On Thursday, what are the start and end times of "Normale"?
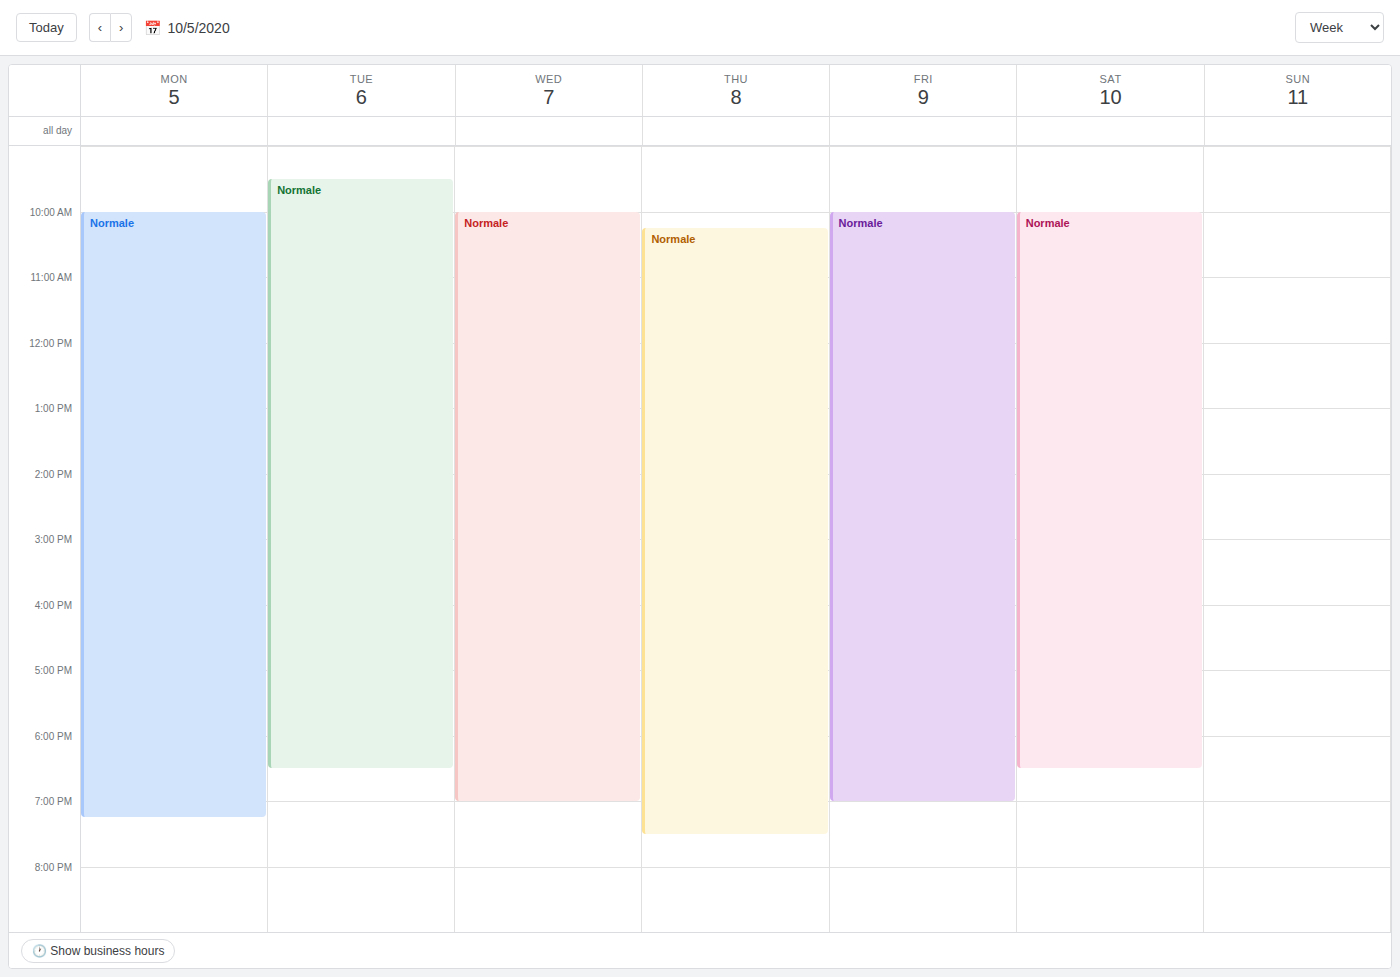
10:15 AM to 7:30 PM